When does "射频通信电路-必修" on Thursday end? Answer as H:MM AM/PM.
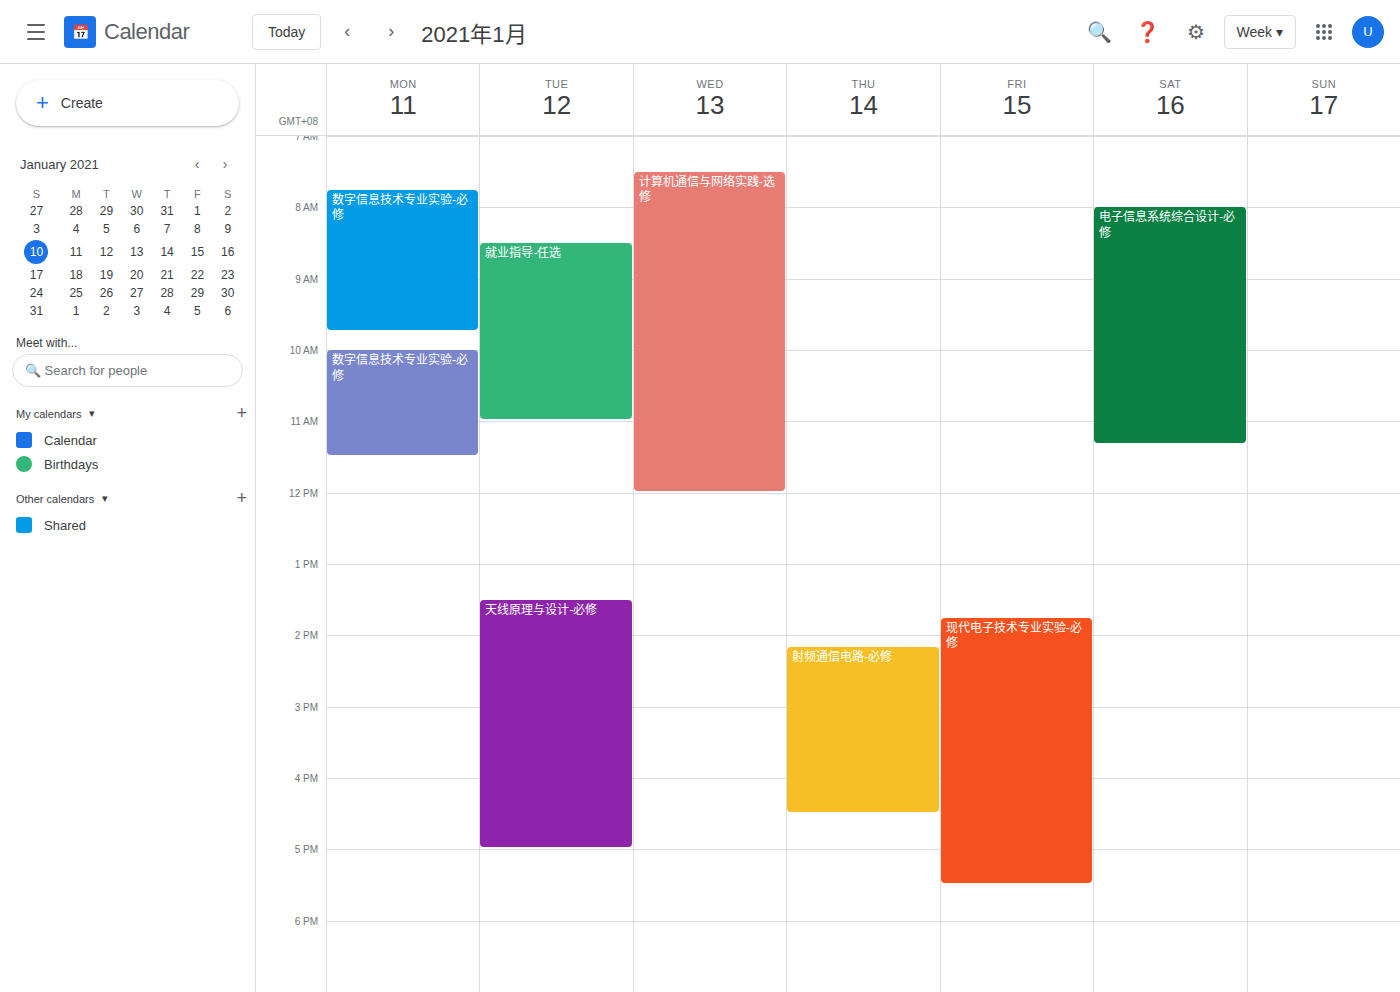
4:30 PM